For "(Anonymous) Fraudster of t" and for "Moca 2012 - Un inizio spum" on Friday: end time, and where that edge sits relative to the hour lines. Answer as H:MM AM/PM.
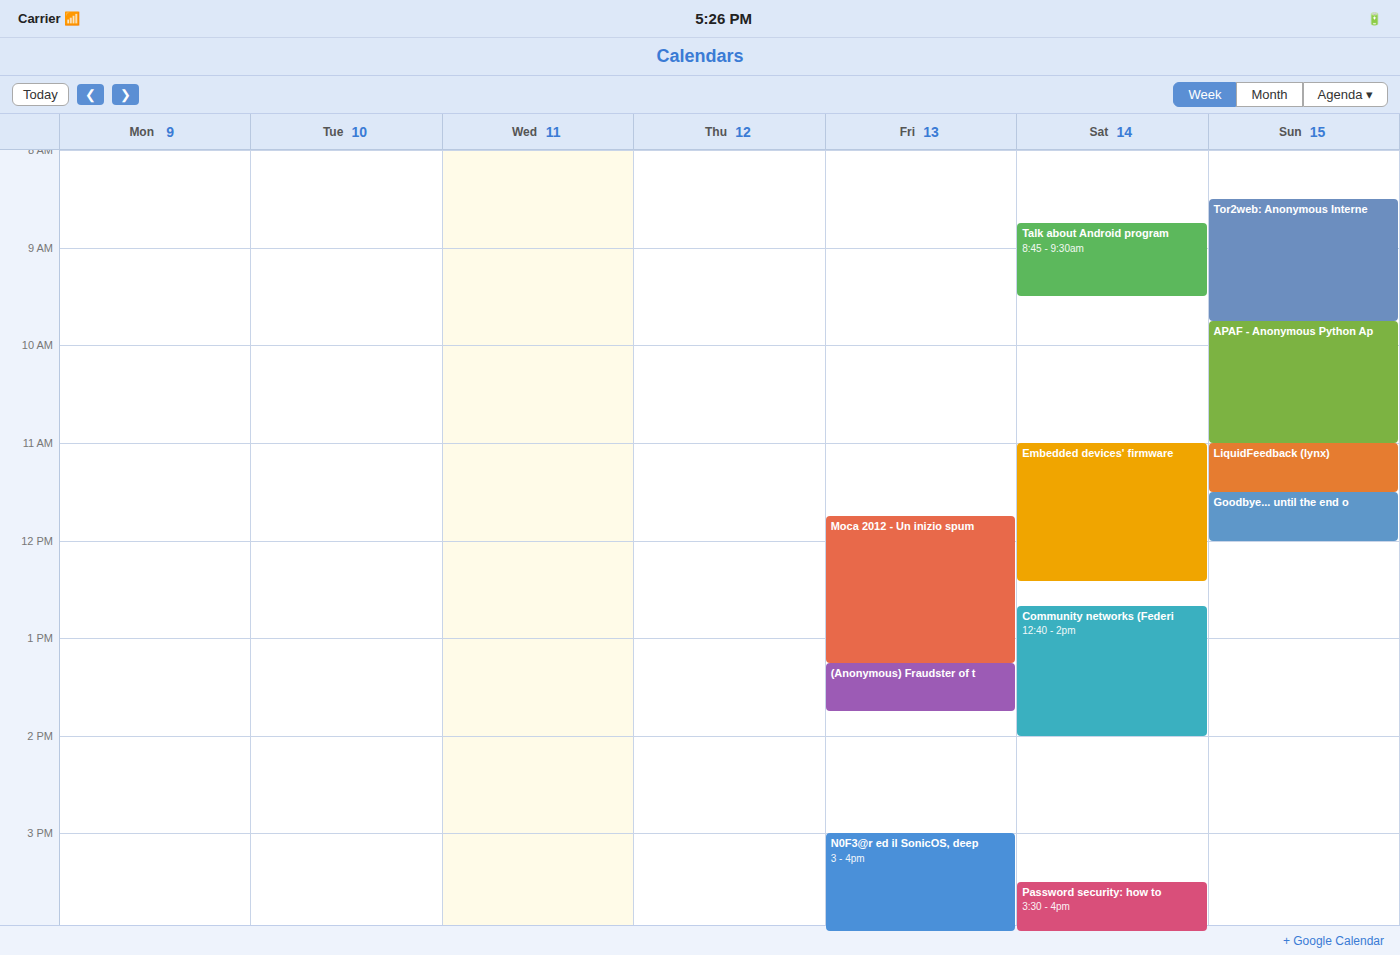
"(Anonymous) Fraudster of t": 1:45 PM, neither: three quarters of the way from the 1 PM line to the 2 PM line. "Moca 2012 - Un inizio spum": 1:15 PM, neither: a quarter of the way from the 1 PM line to the 2 PM line.